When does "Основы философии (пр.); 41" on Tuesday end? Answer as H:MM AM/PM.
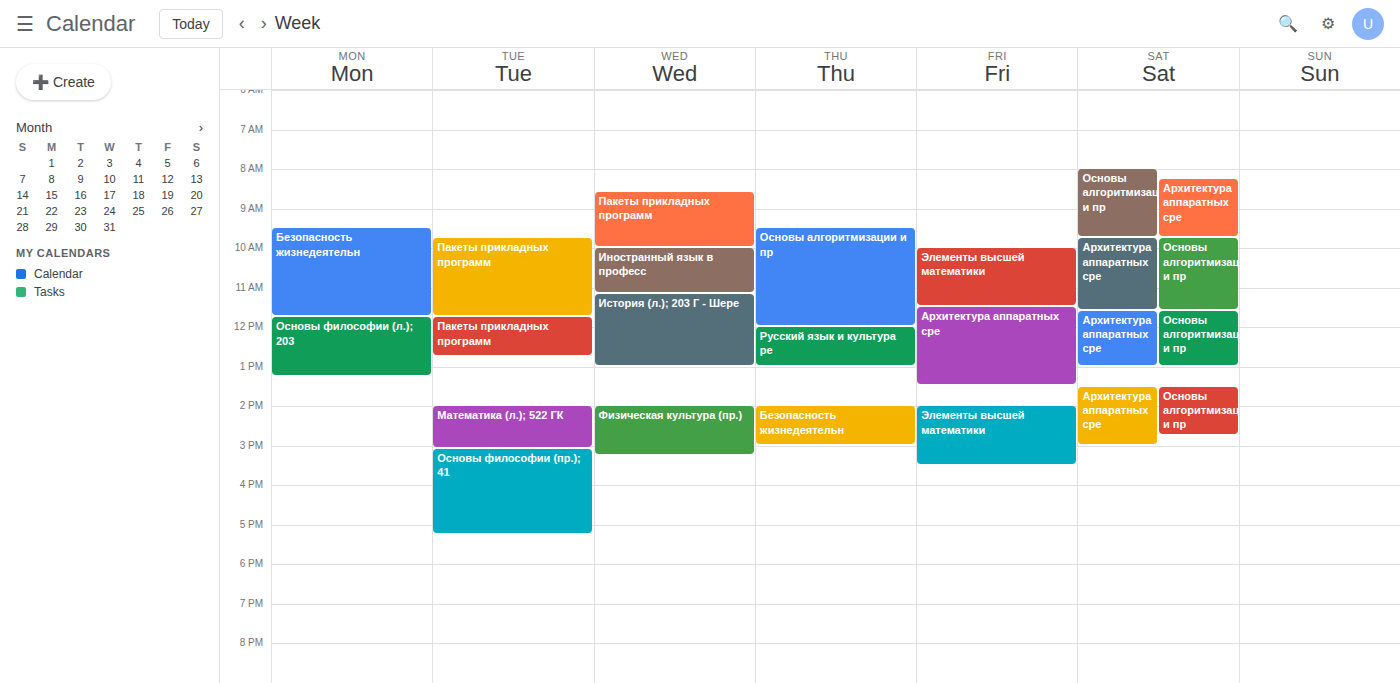
5:15 PM